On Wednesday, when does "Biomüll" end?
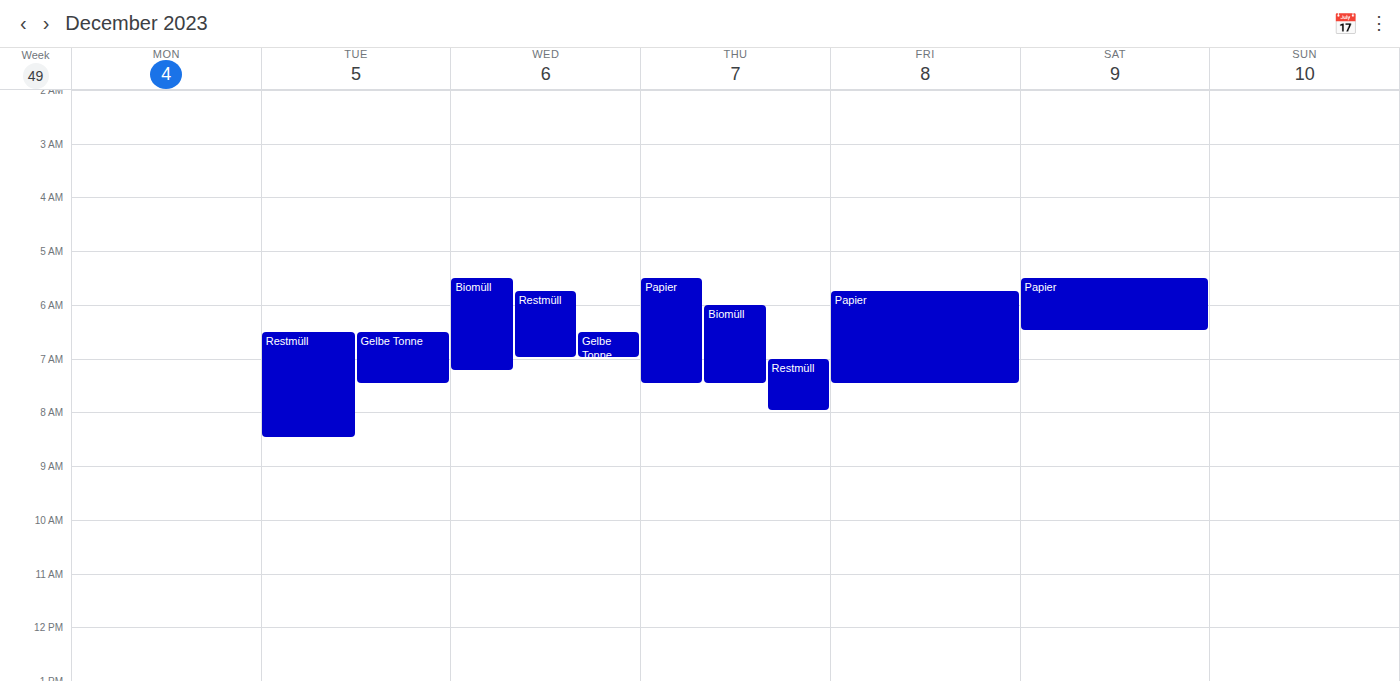
7:15 AM